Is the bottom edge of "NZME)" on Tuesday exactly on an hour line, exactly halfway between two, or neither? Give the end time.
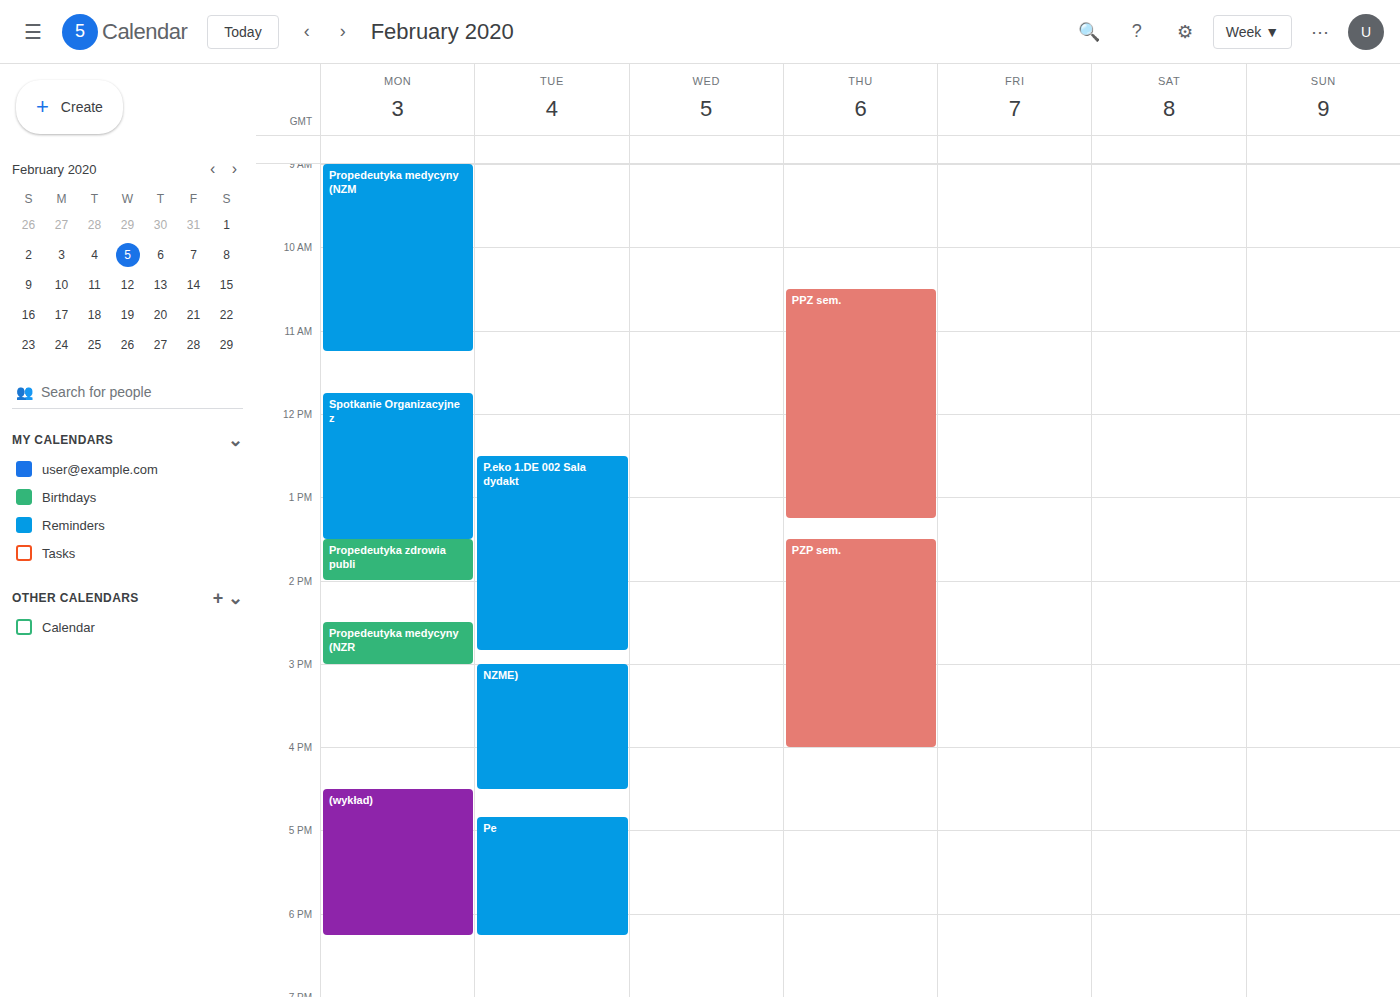
4:30 PM -- halfway between the 4 PM and 5 PM lines.